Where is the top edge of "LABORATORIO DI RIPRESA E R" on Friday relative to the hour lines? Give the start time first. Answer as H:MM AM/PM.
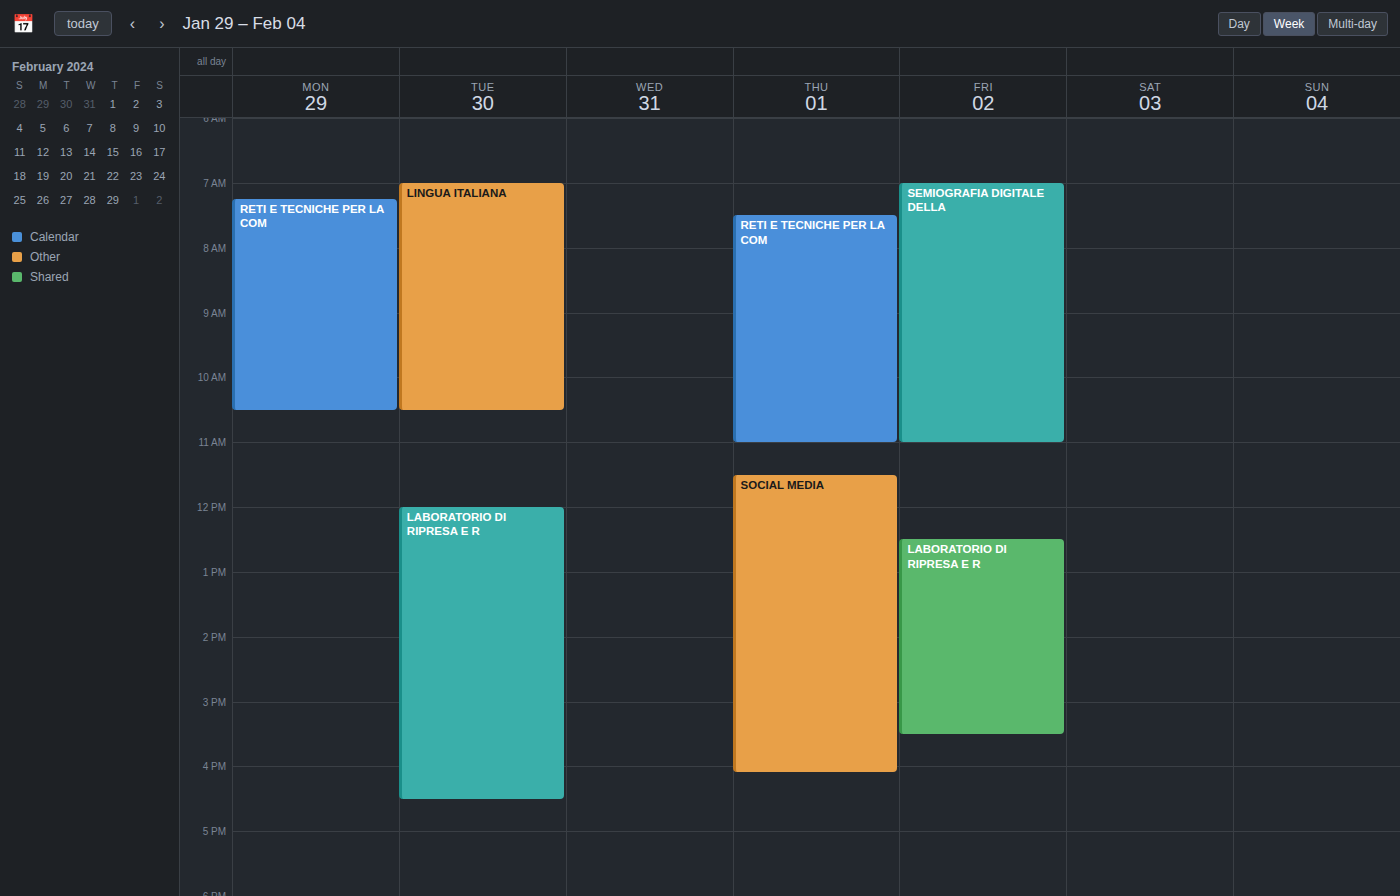
12:30 PM -- halfway between the 12 PM and 1 PM lines.